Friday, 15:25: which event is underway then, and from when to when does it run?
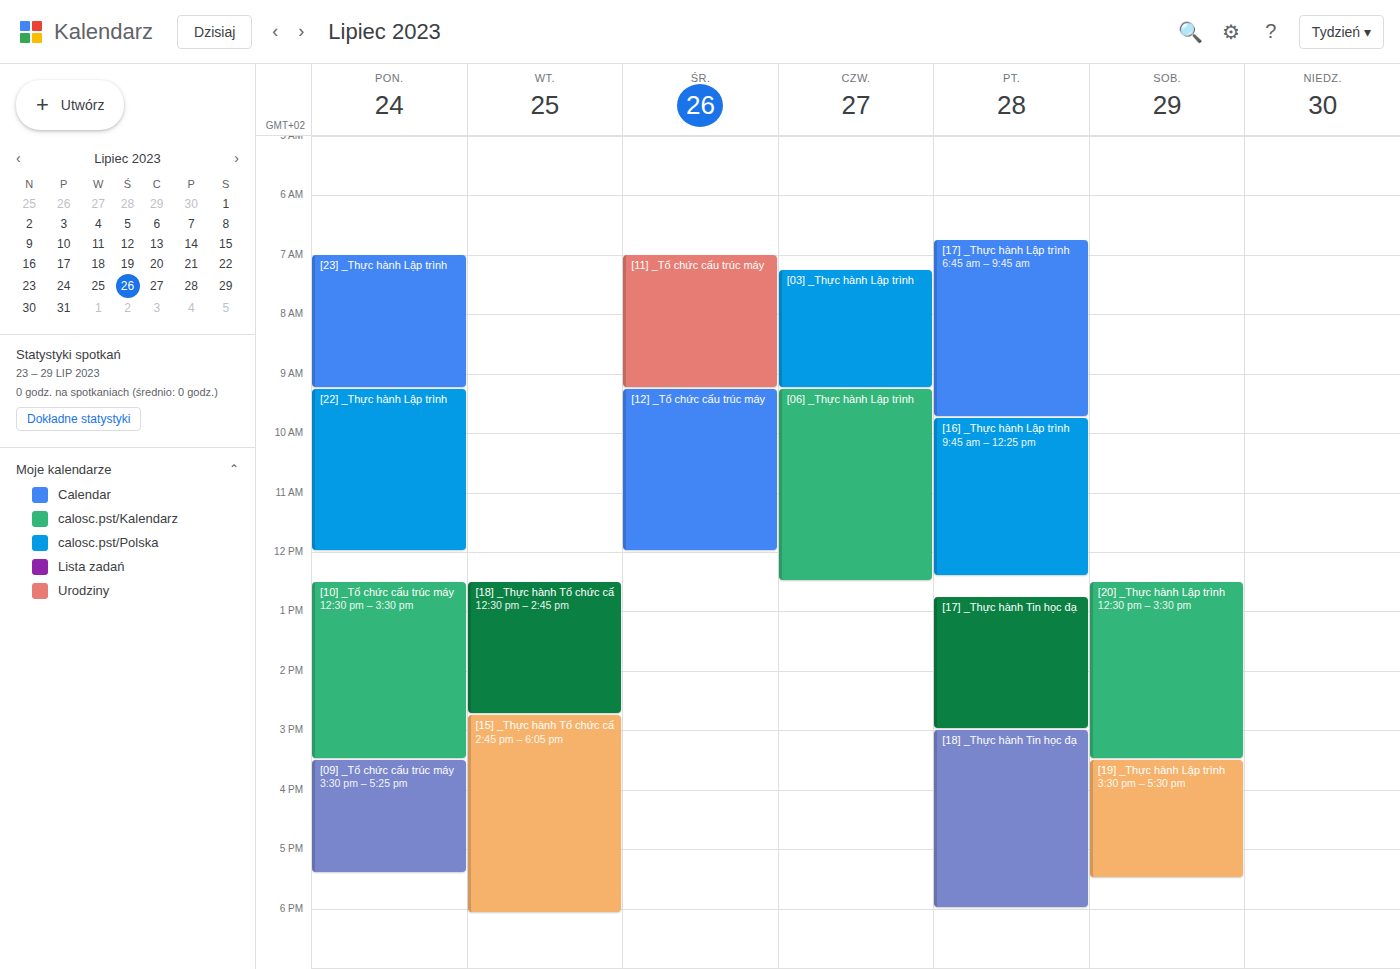
"[18] _Thực hành Tin học đạ", 15:00 to 18:00